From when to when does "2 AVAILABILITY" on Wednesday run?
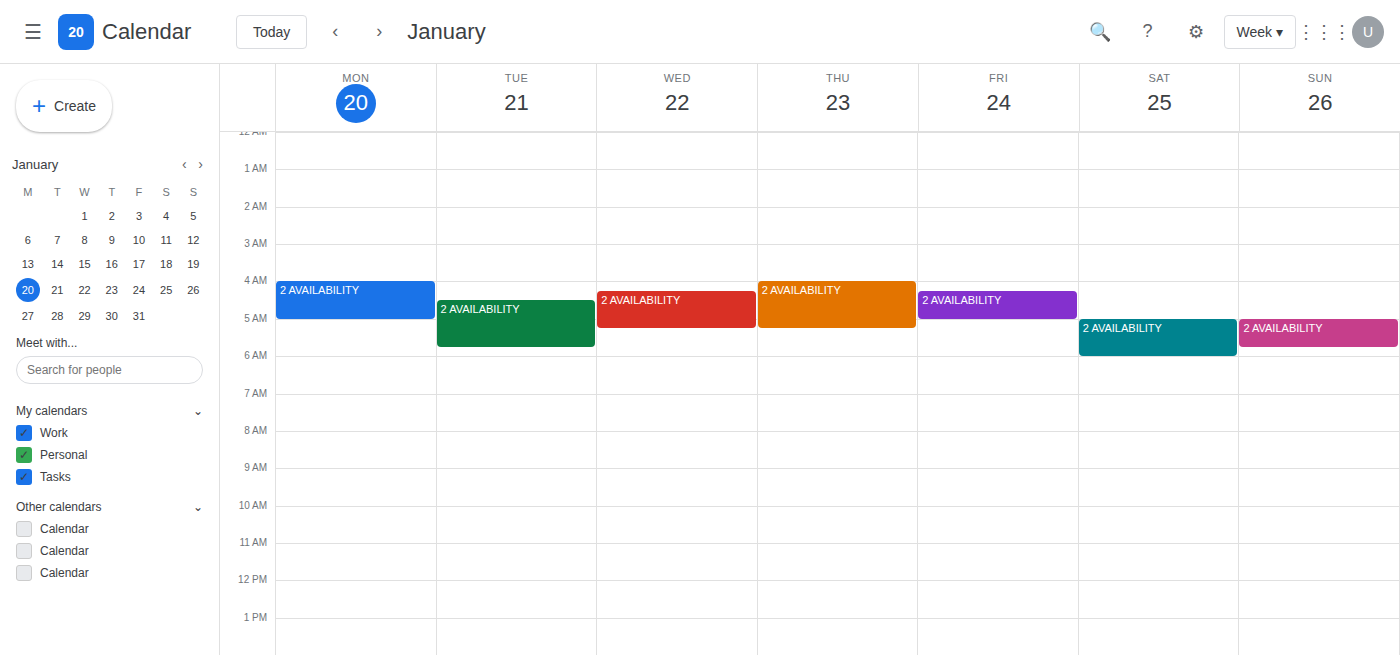
4:15 AM to 5:15 AM